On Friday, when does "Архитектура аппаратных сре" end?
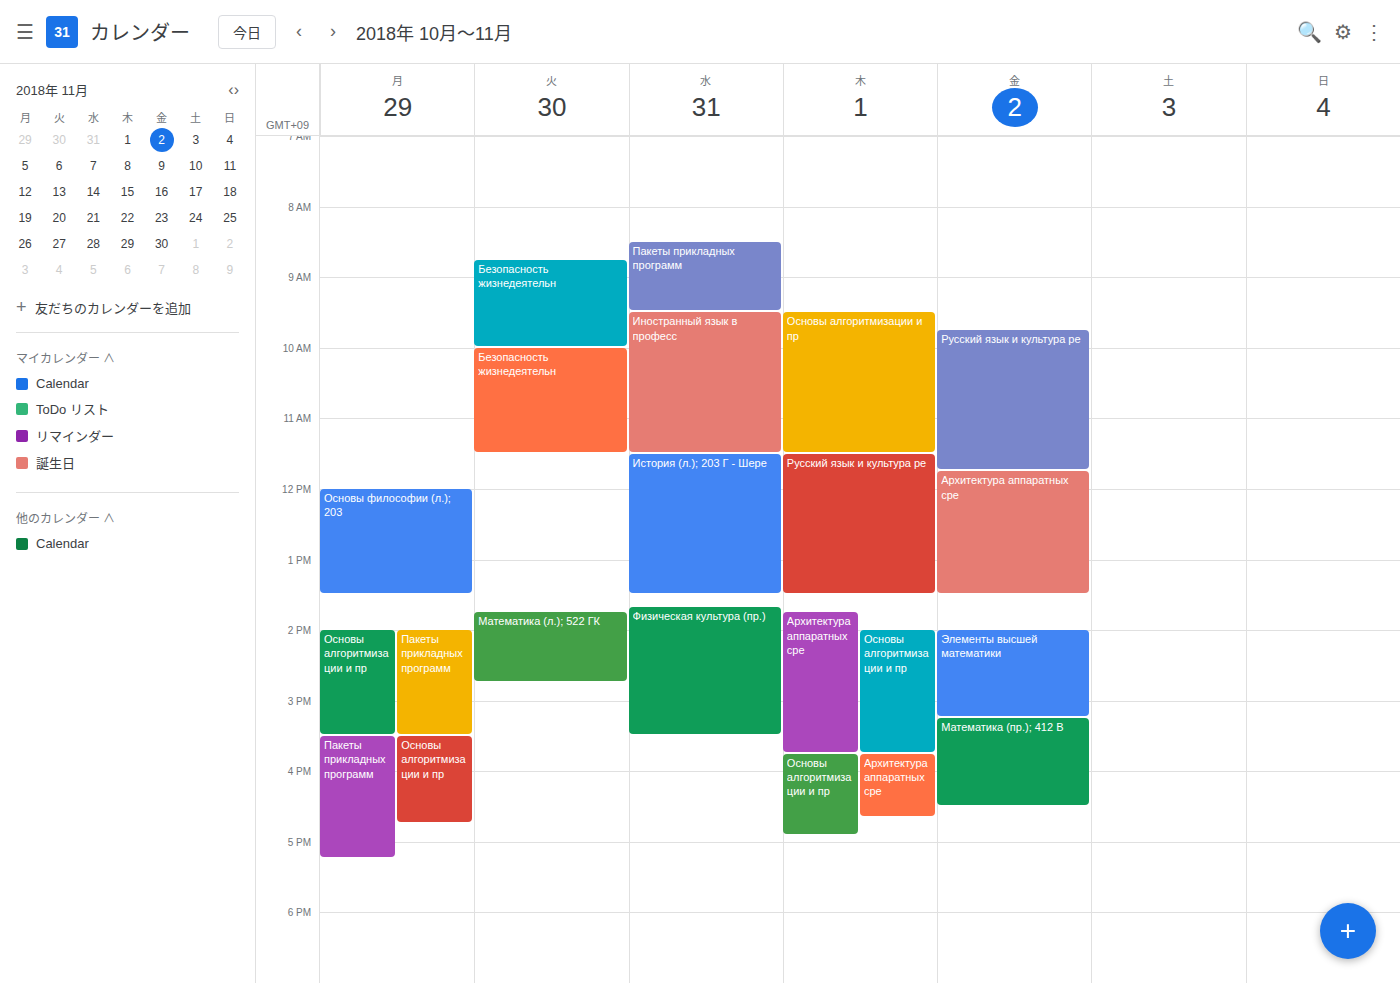
1:30 PM